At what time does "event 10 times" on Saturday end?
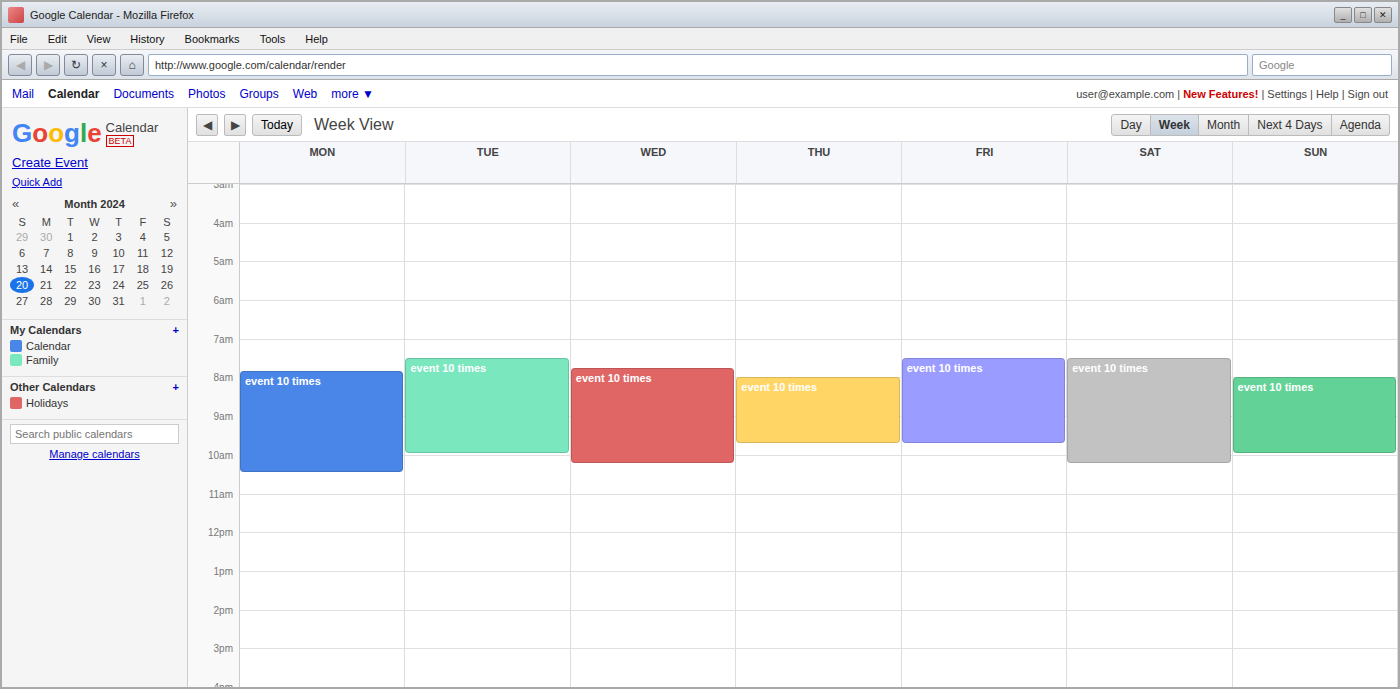
10:15 AM